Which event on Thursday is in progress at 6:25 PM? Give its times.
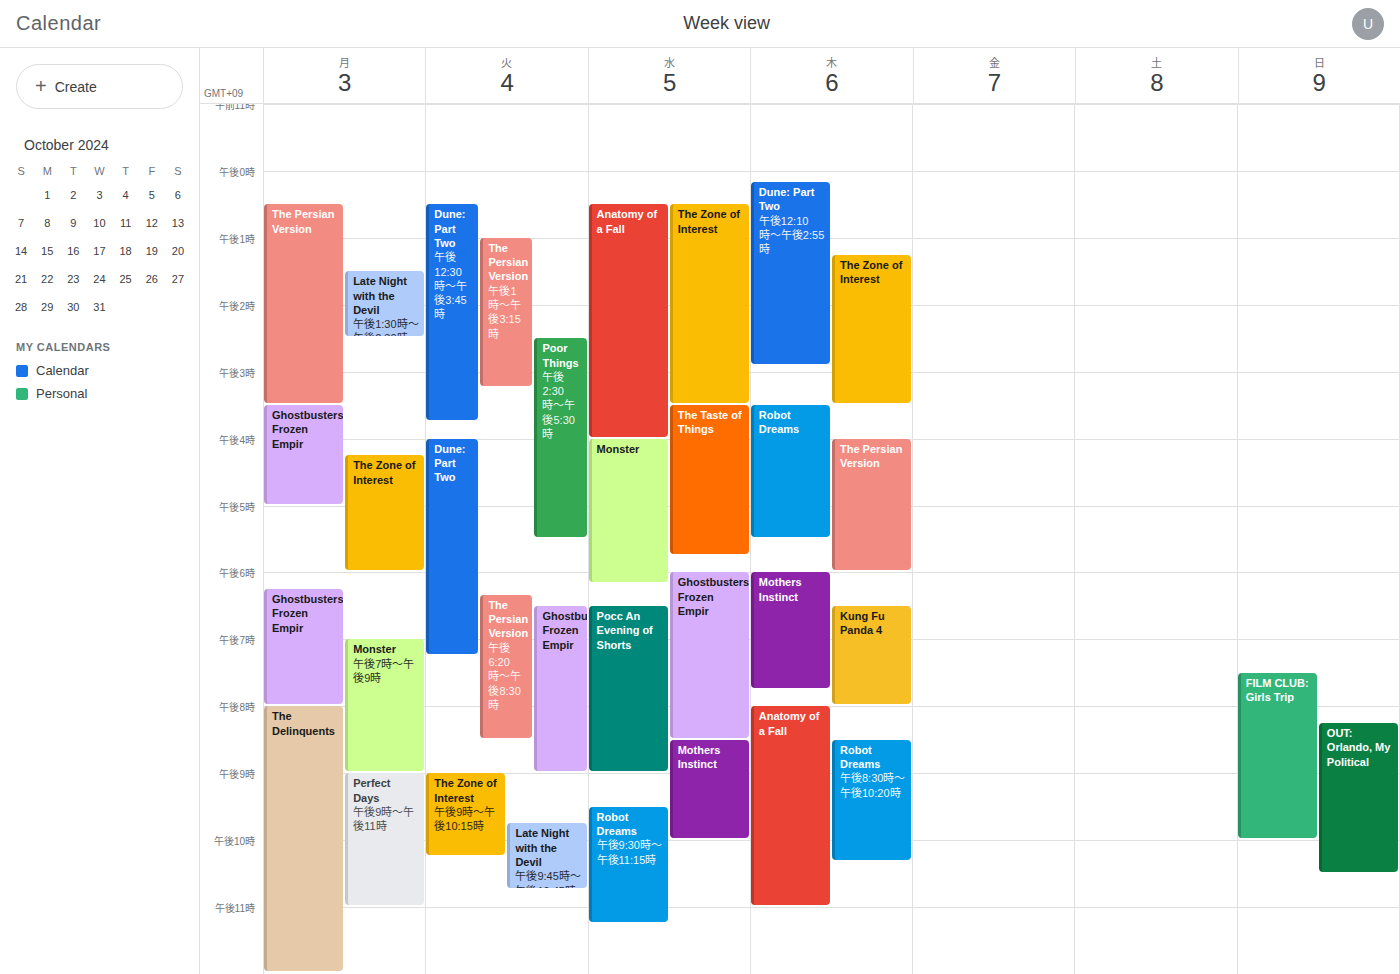
"Mothers Instinct", 6:00 PM to 7:45 PM